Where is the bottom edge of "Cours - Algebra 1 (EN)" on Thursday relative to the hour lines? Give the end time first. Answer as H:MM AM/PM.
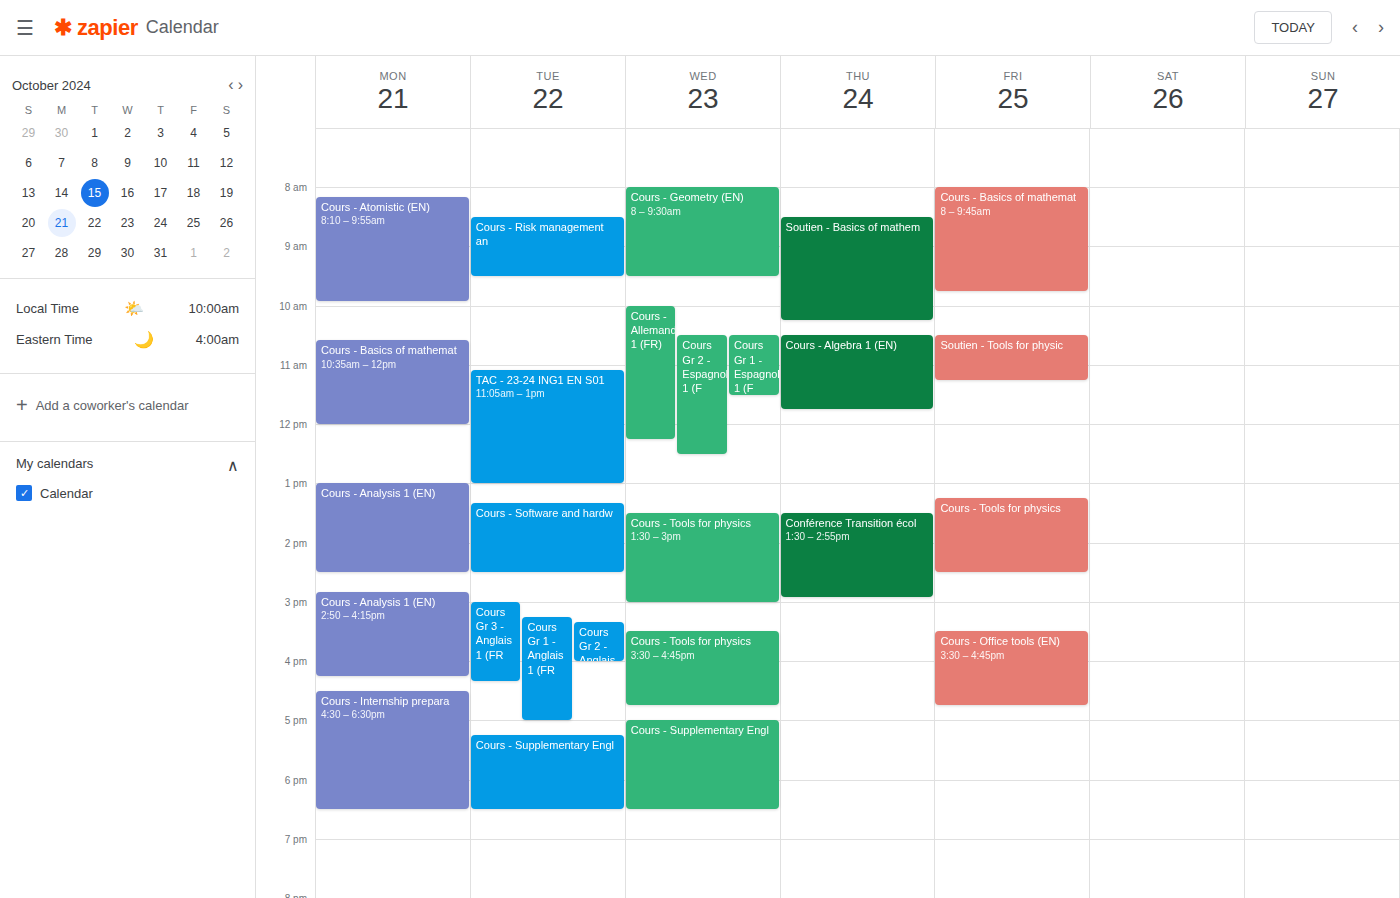
11:45 AM -- neither: three quarters of the way from the 11 AM line to the 12 PM line.